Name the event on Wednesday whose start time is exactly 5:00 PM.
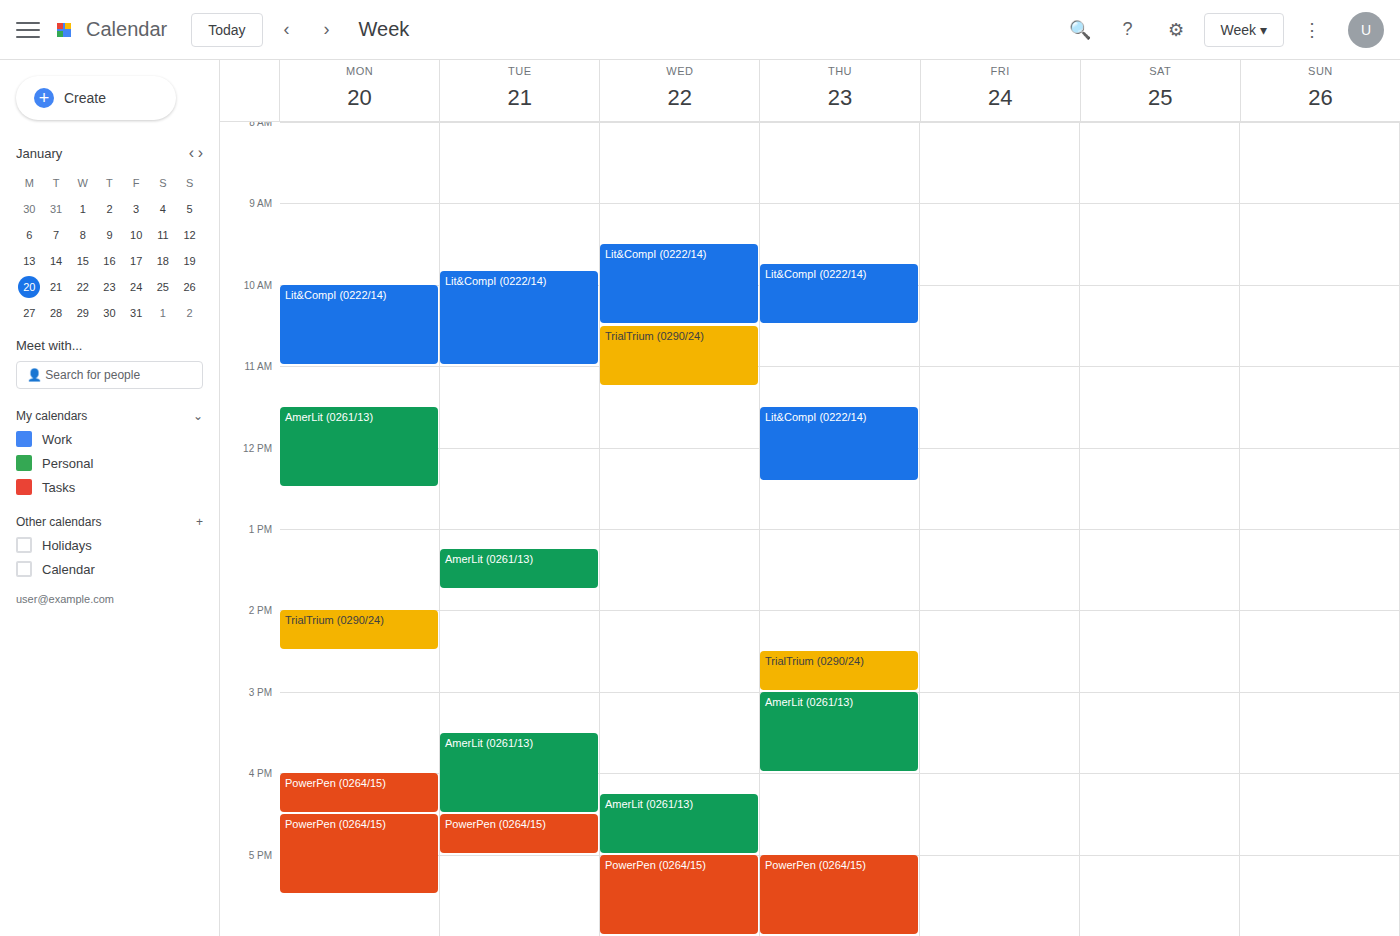
"PowerPen (0264/15)"